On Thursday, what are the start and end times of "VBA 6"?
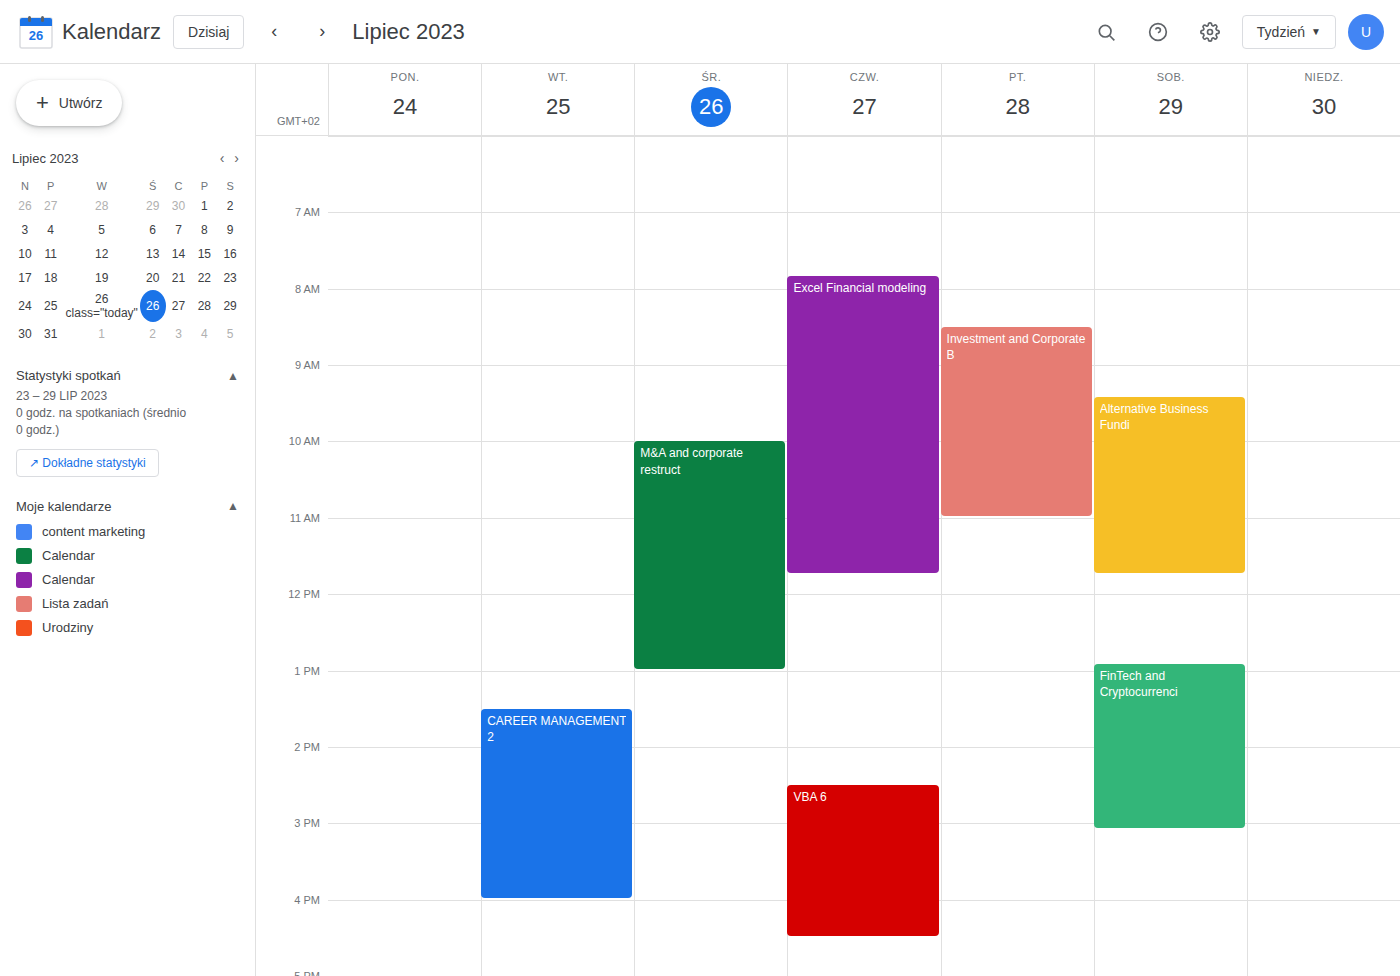
2:30 PM to 4:30 PM